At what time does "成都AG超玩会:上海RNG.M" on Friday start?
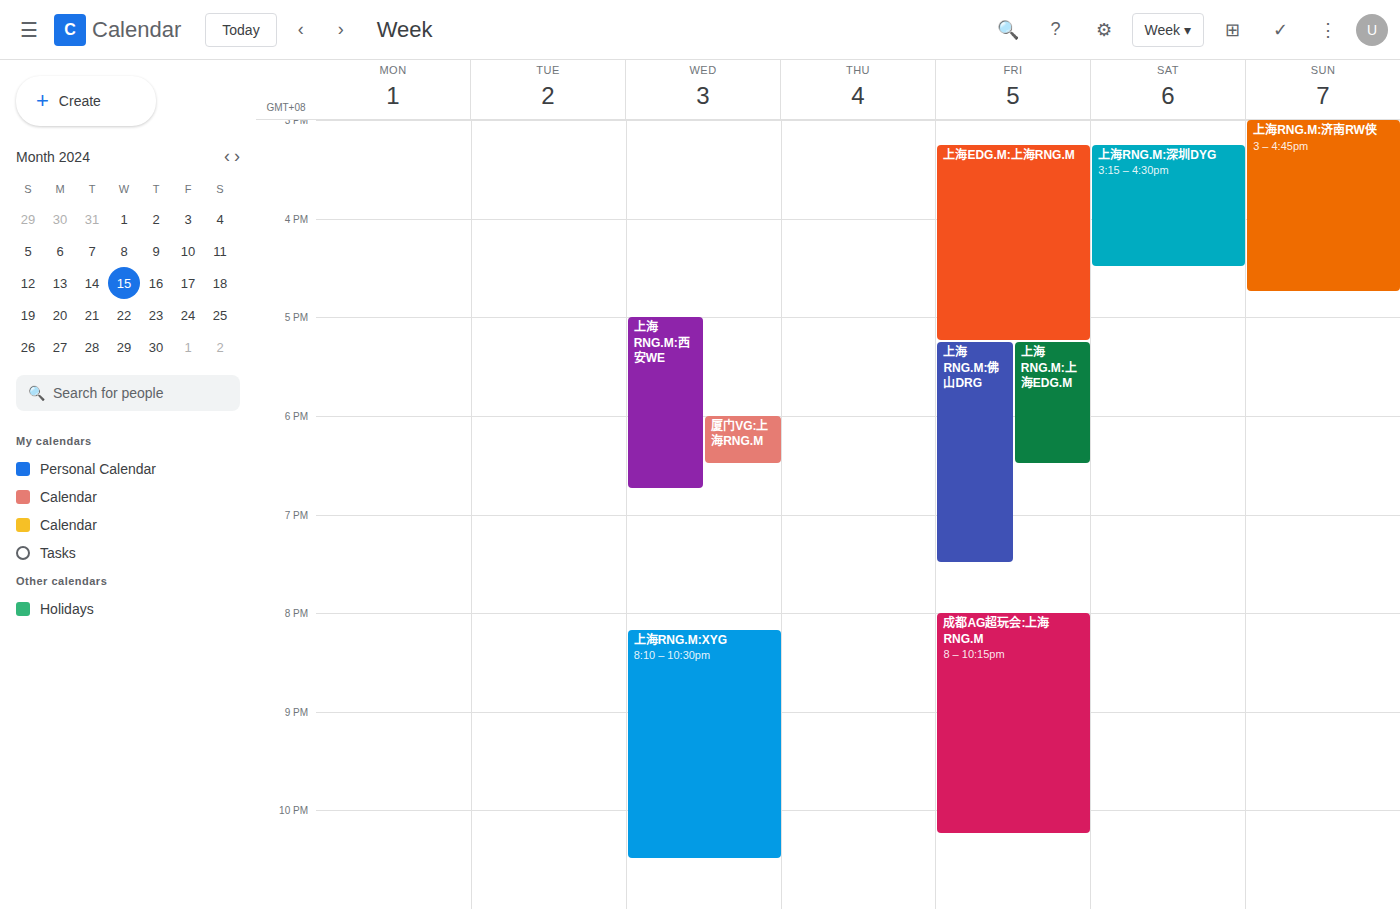
20:00